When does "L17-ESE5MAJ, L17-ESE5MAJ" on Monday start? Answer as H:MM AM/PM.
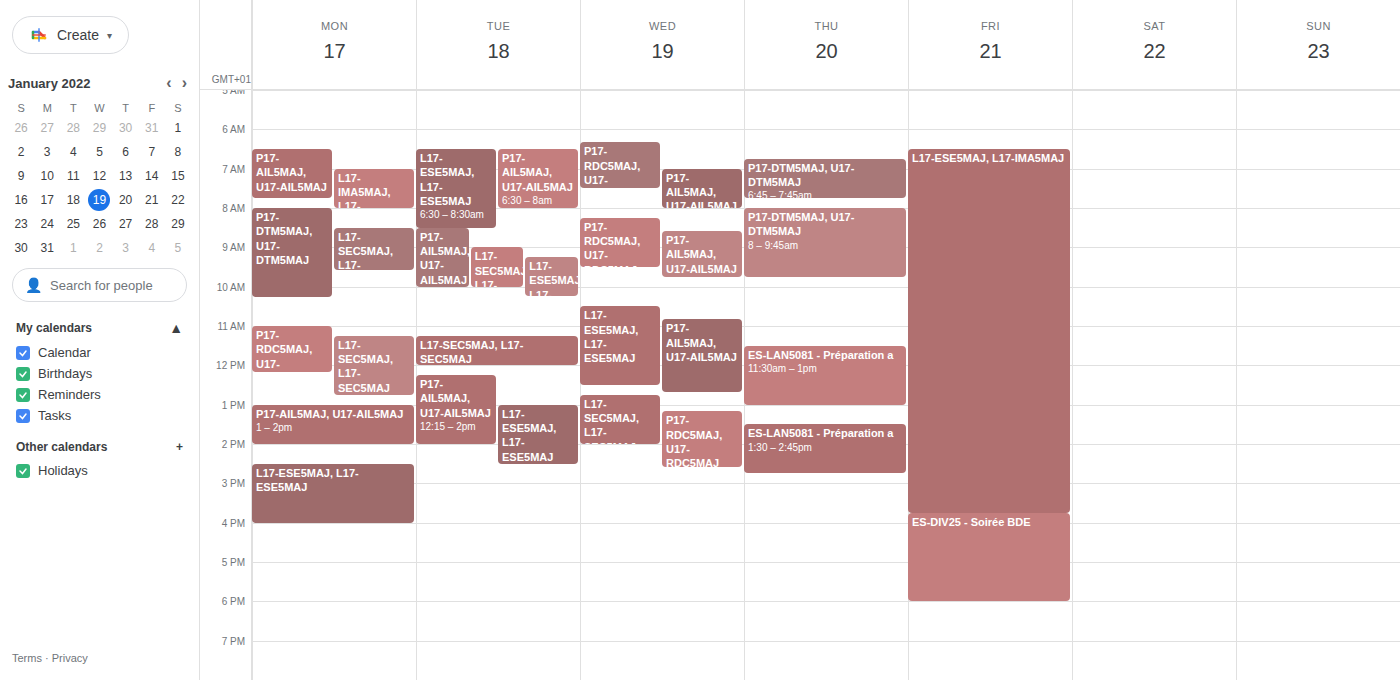
2:30 PM